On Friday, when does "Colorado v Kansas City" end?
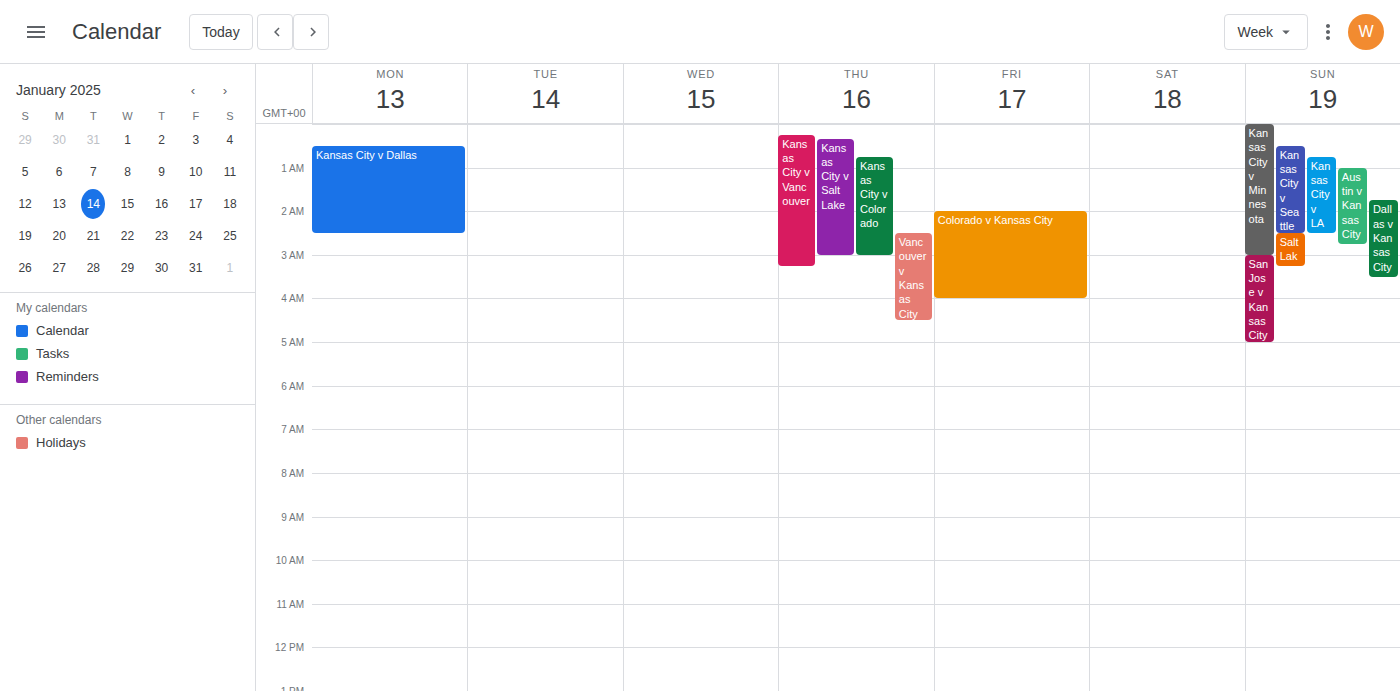
4:00 AM